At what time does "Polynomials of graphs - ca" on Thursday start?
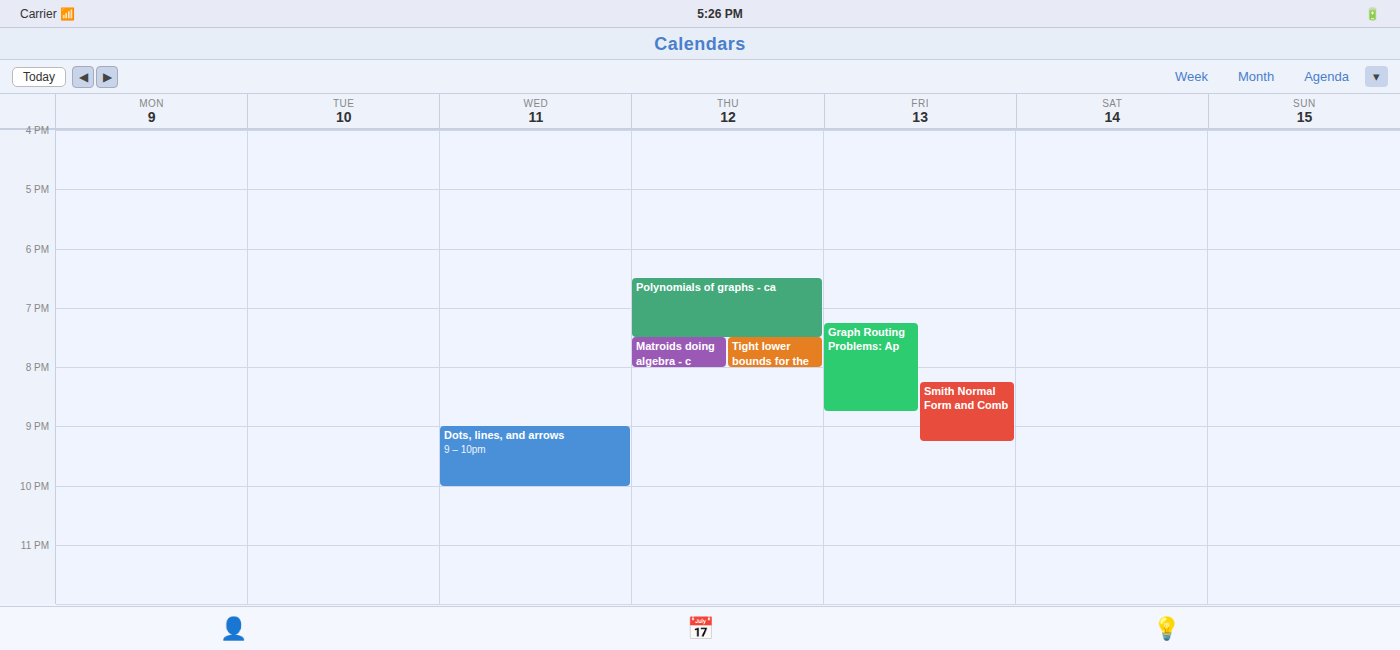
6:30 PM